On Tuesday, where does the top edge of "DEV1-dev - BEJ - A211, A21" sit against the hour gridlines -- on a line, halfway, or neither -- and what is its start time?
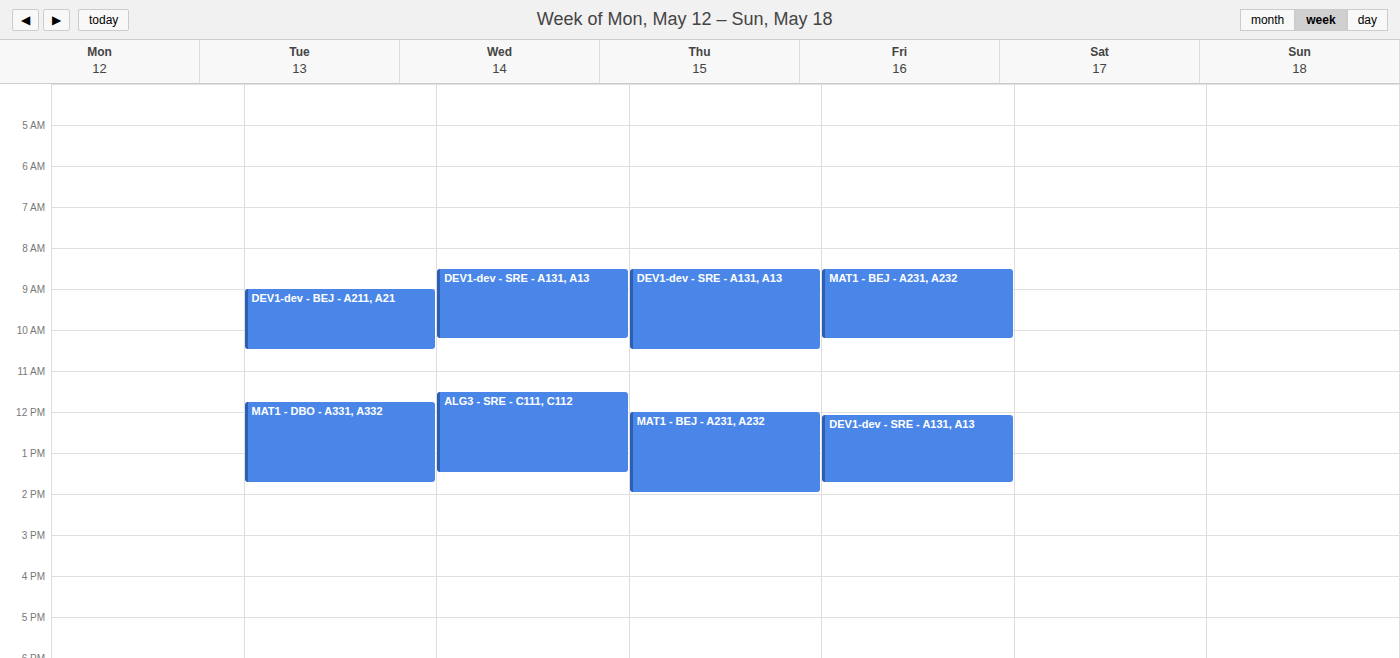
9:00 AM -- exactly on the 9 AM line.